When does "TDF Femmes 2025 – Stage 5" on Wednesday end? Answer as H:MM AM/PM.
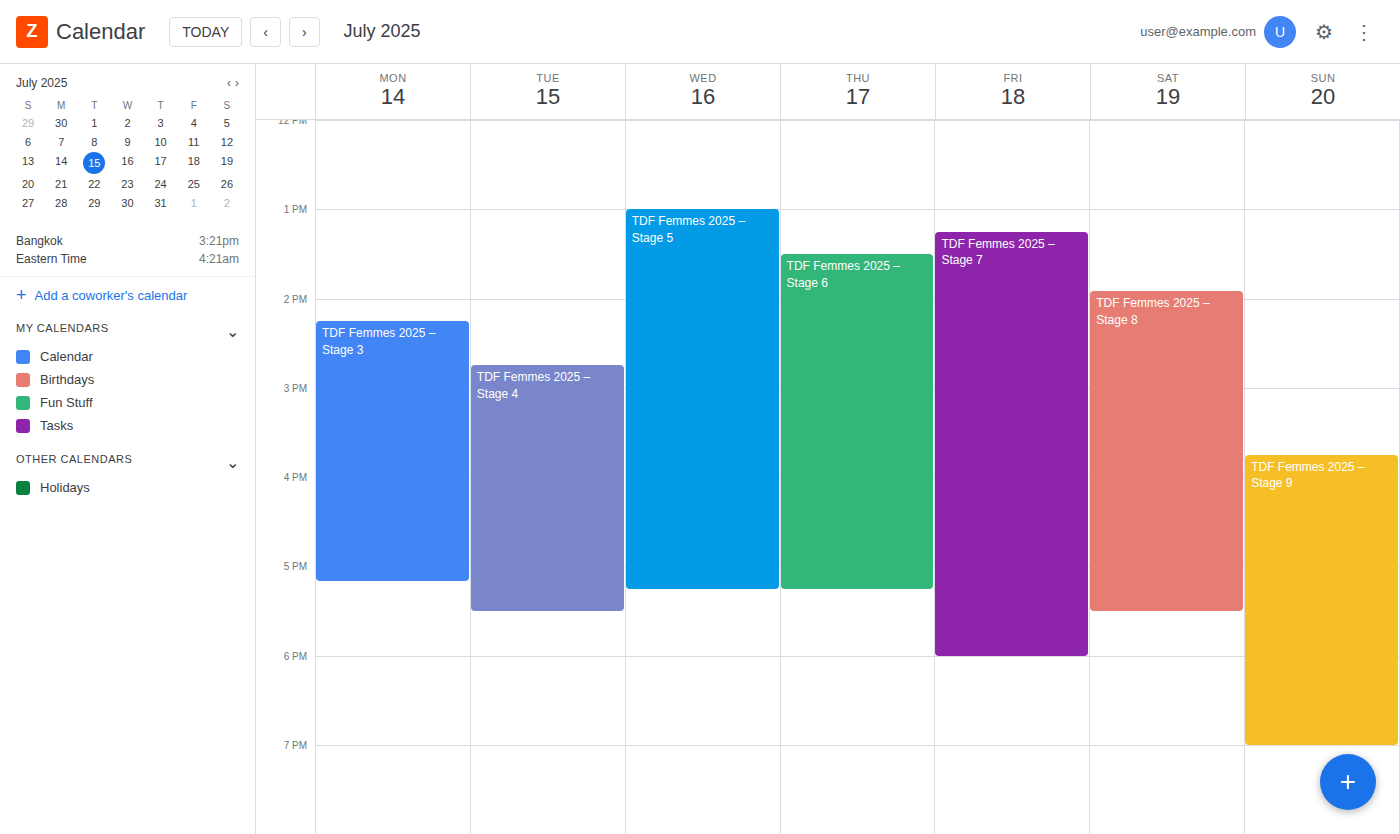
5:15 PM